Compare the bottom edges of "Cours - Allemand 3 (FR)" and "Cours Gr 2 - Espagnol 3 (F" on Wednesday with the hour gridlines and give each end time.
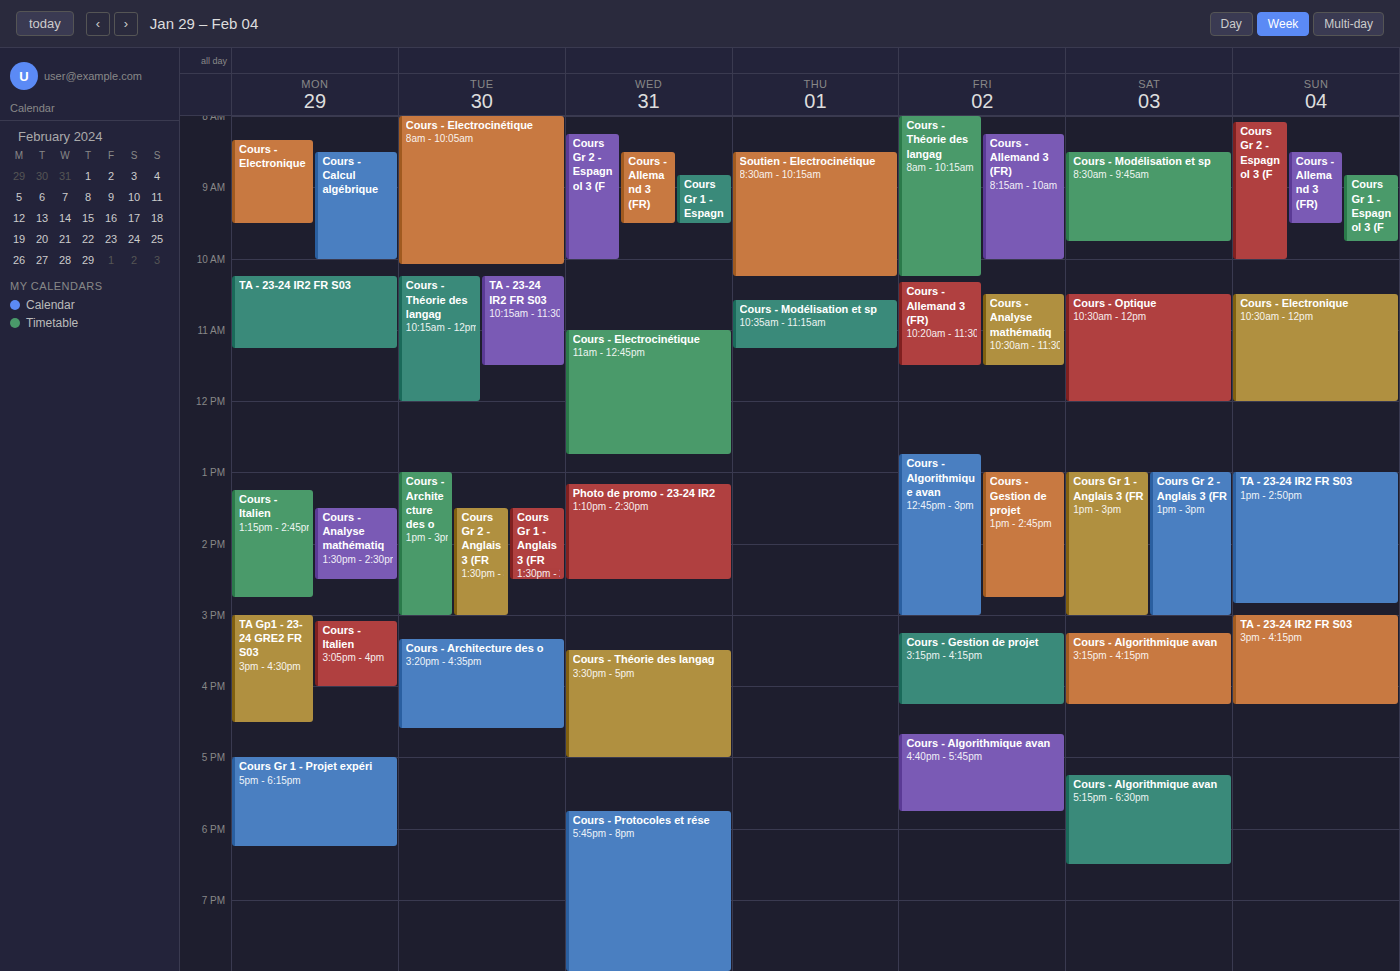
"Cours - Allemand 3 (FR)": 9:30 AM, halfway between the 9 AM and 10 AM lines. "Cours Gr 2 - Espagnol 3 (F": 10:00 AM, exactly on the 10 AM line.